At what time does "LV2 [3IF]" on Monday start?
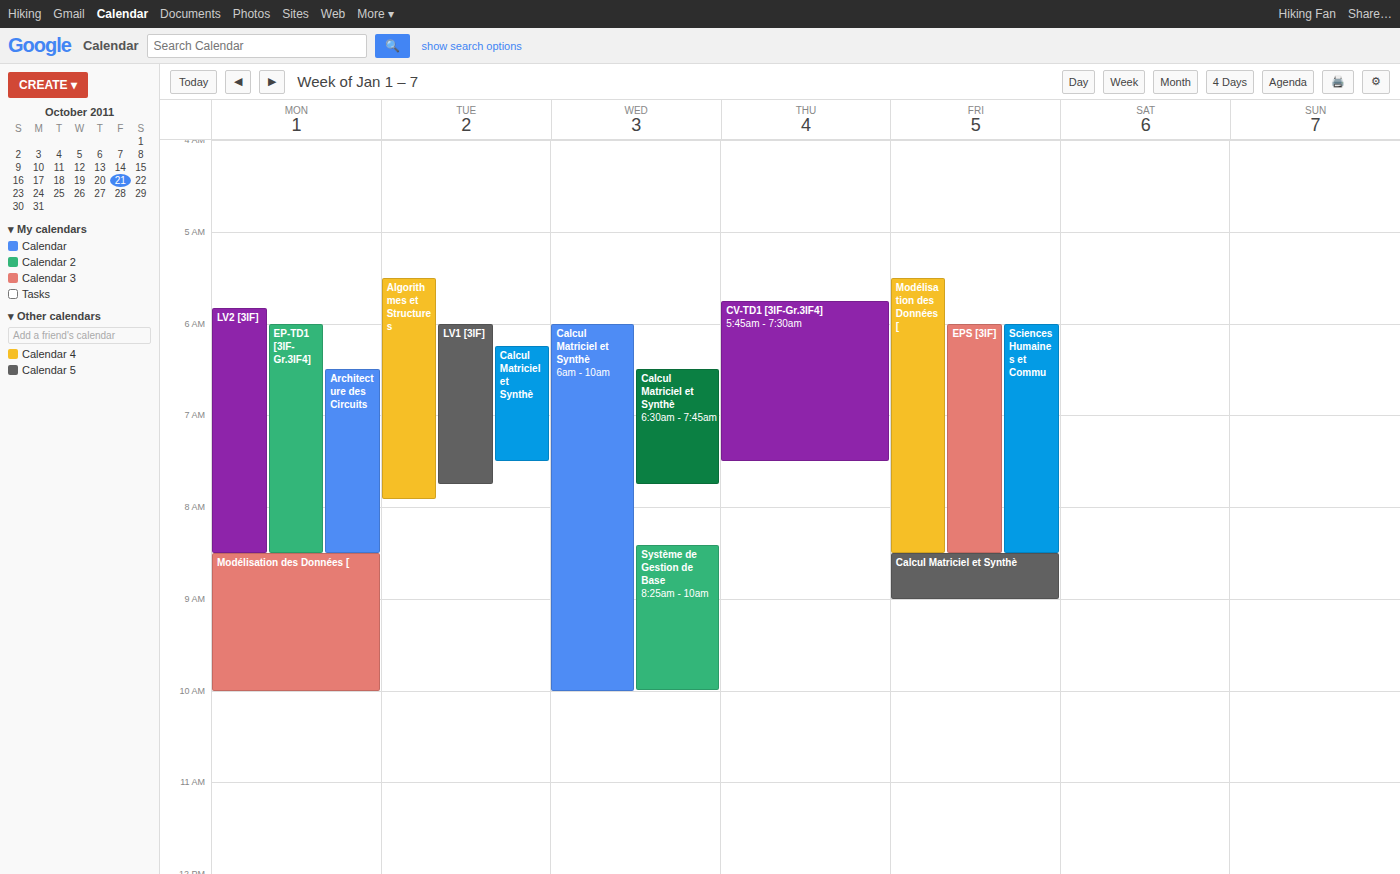
05:50